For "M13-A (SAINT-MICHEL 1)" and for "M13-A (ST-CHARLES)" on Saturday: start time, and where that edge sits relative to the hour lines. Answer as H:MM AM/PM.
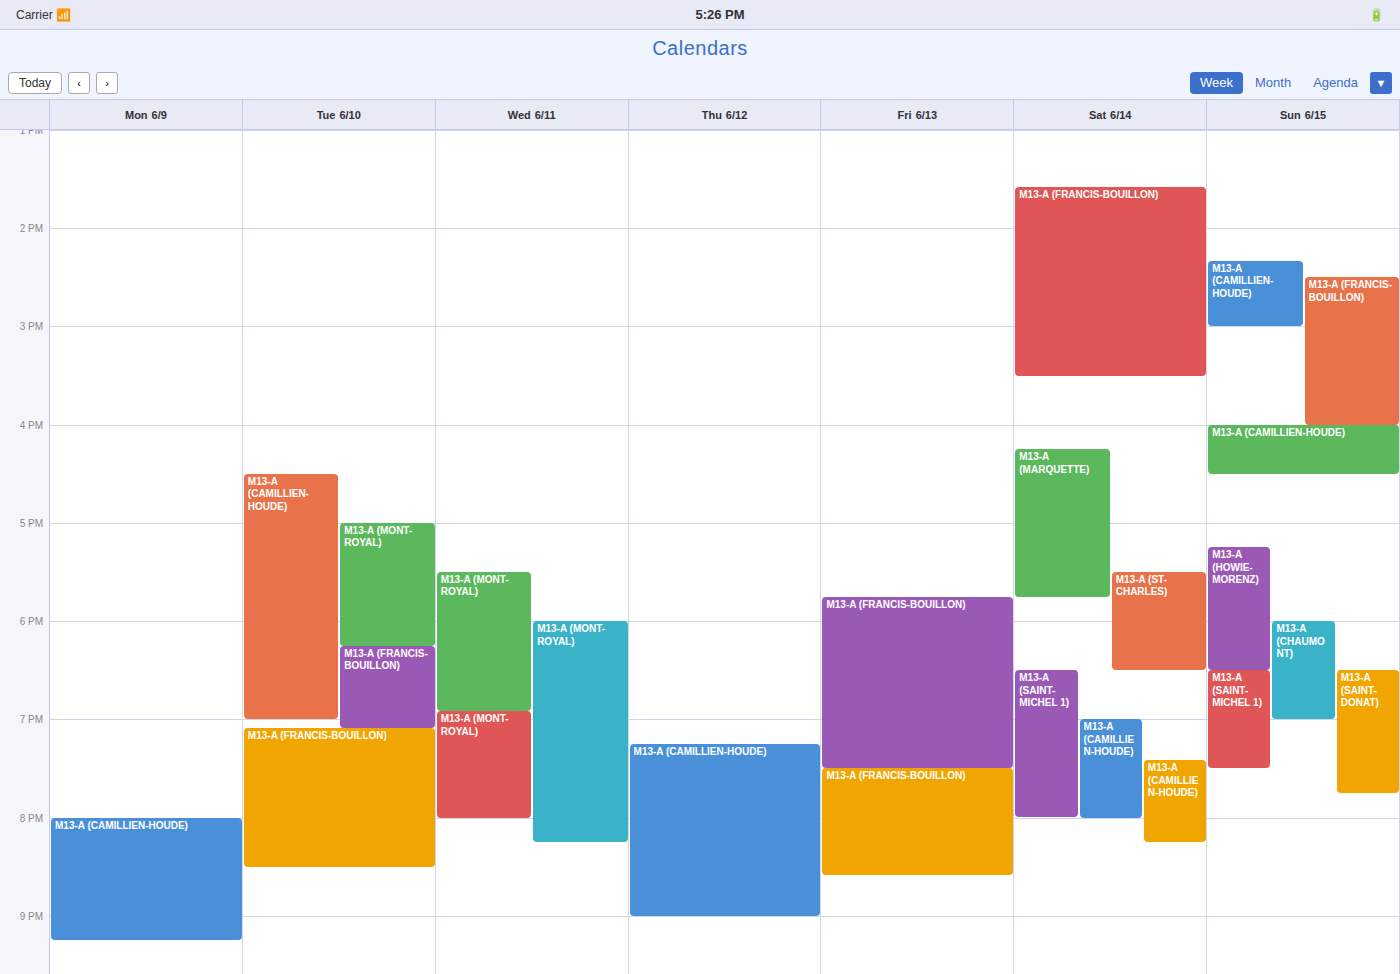
"M13-A (SAINT-MICHEL 1)": 6:30 PM, halfway between the 6 PM and 7 PM lines. "M13-A (ST-CHARLES)": 5:30 PM, halfway between the 5 PM and 6 PM lines.